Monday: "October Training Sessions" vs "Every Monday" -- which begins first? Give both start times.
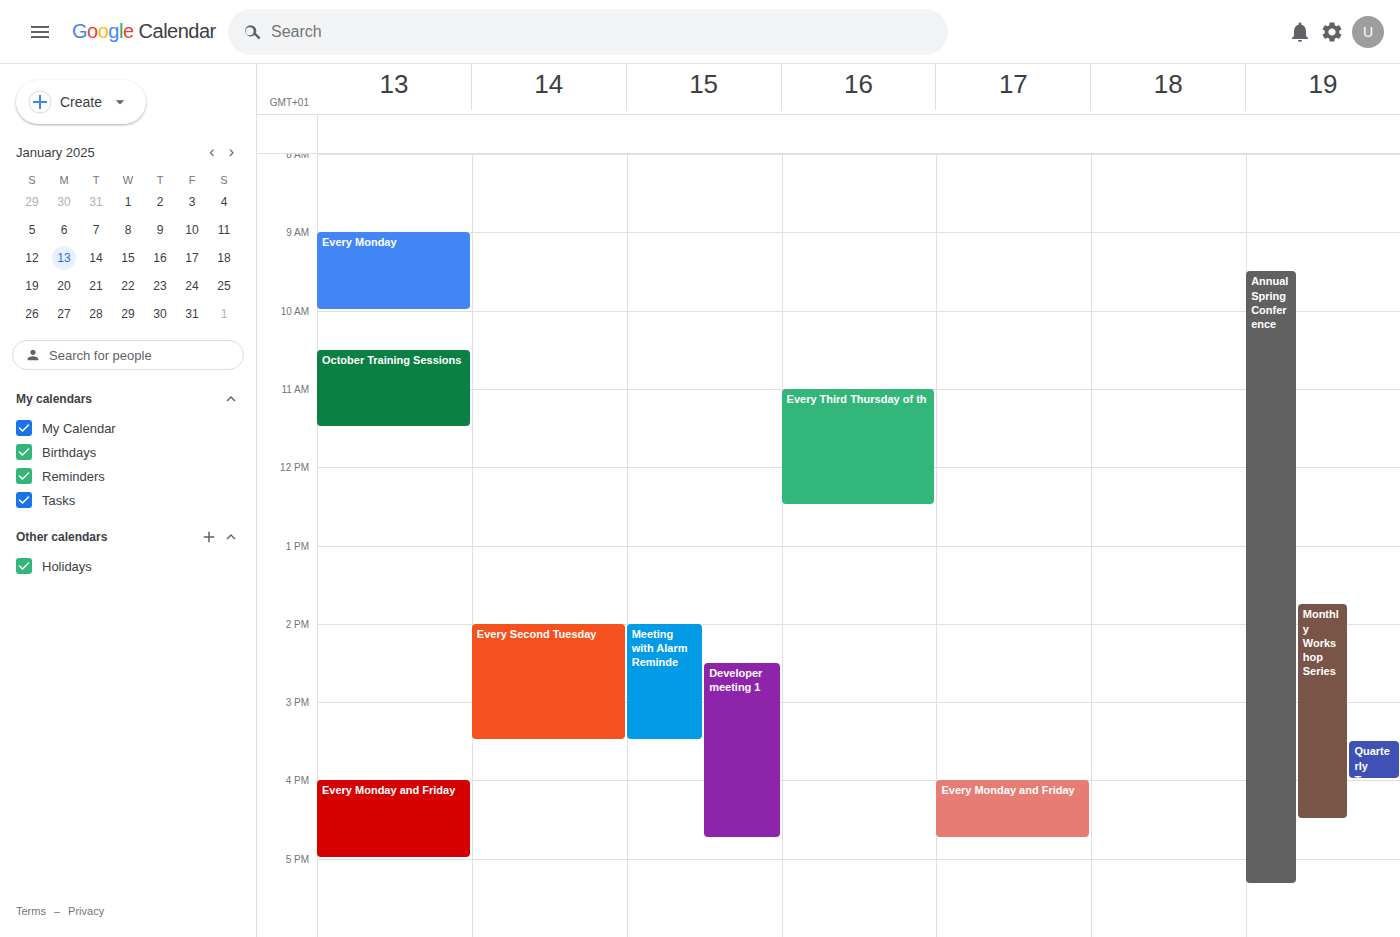
"Every Monday" 9:00 AM; "October Training Sessions" 10:30 AM.